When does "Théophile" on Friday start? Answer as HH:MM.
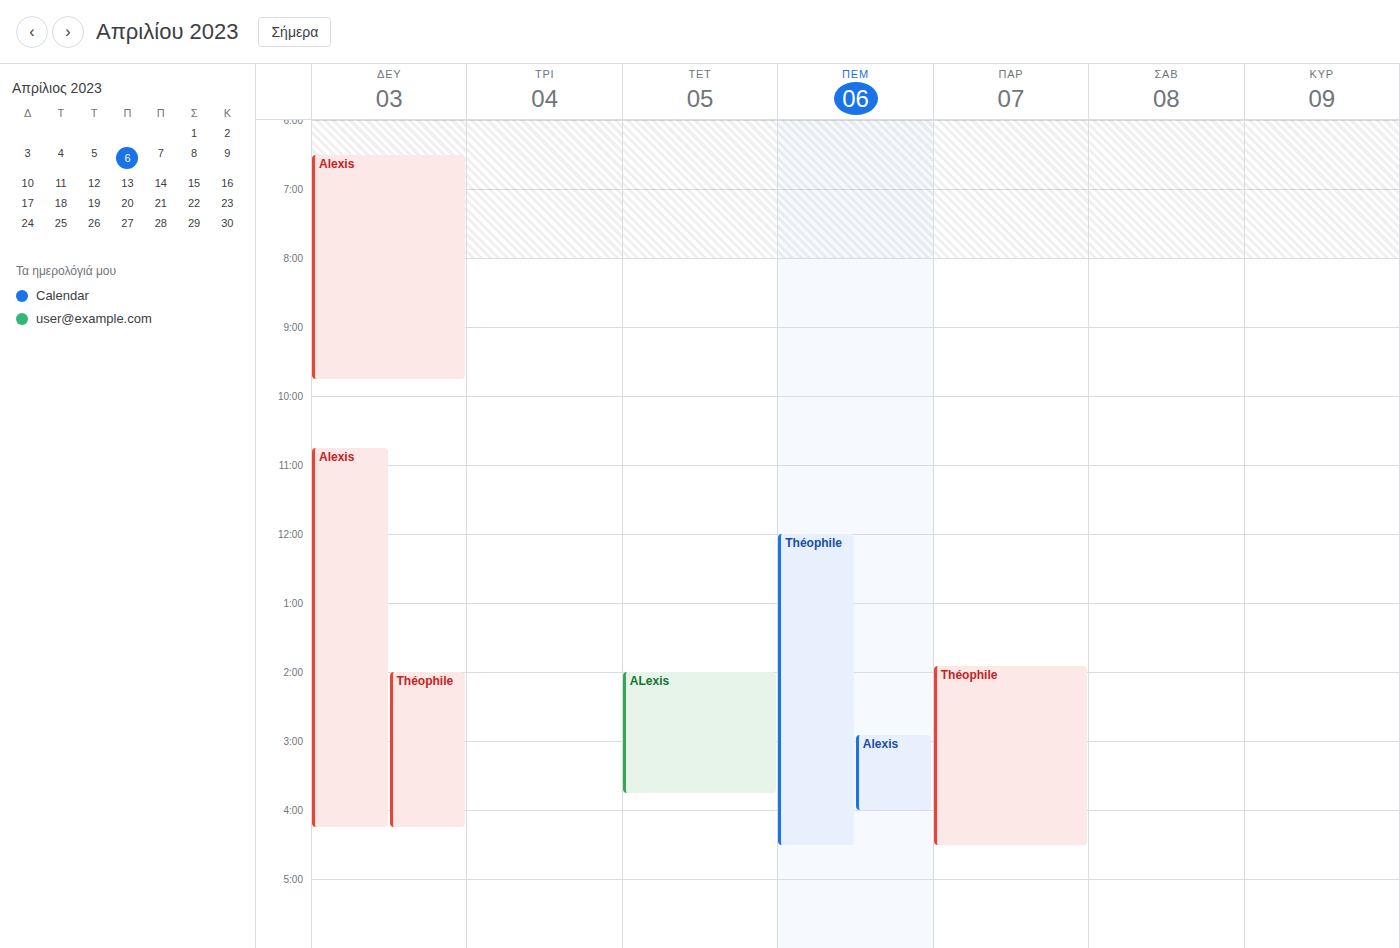
13:55